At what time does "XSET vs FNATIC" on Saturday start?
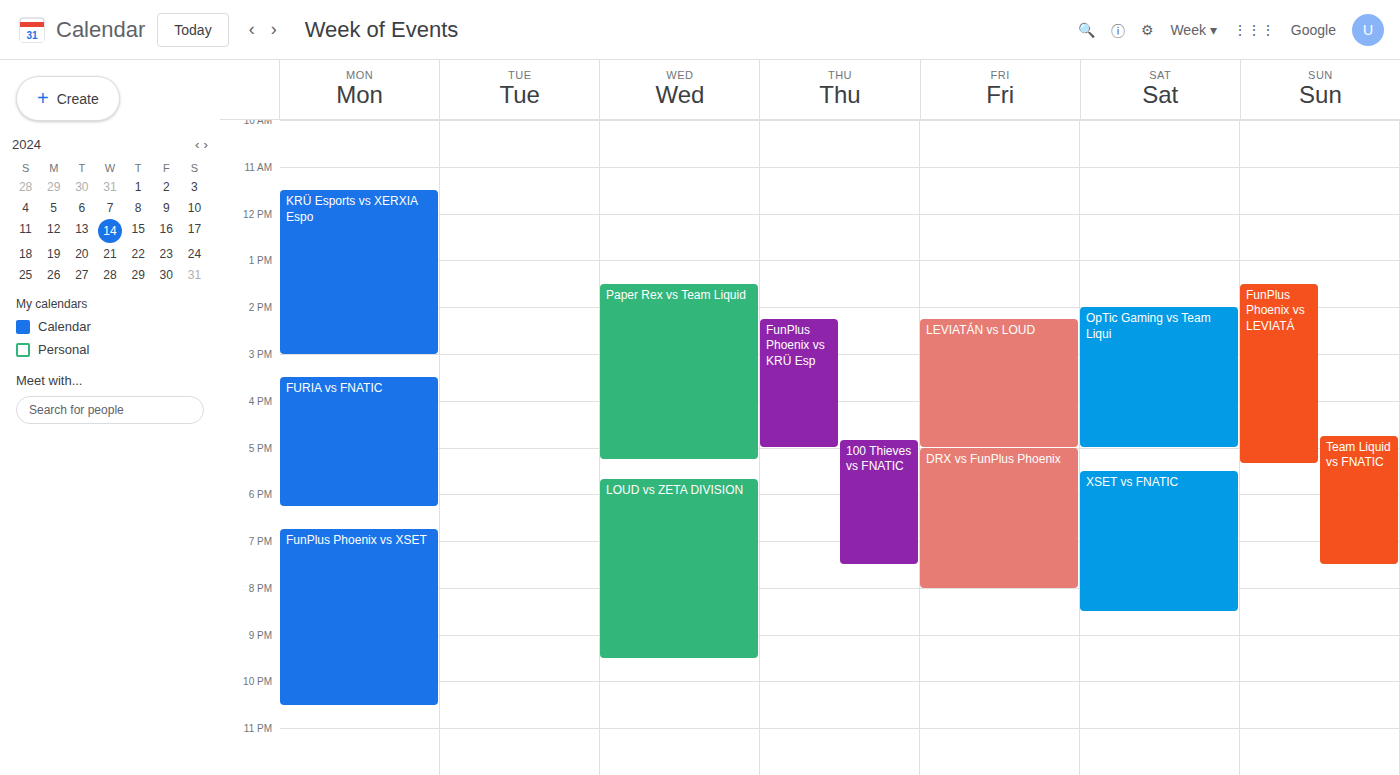
5:30 PM